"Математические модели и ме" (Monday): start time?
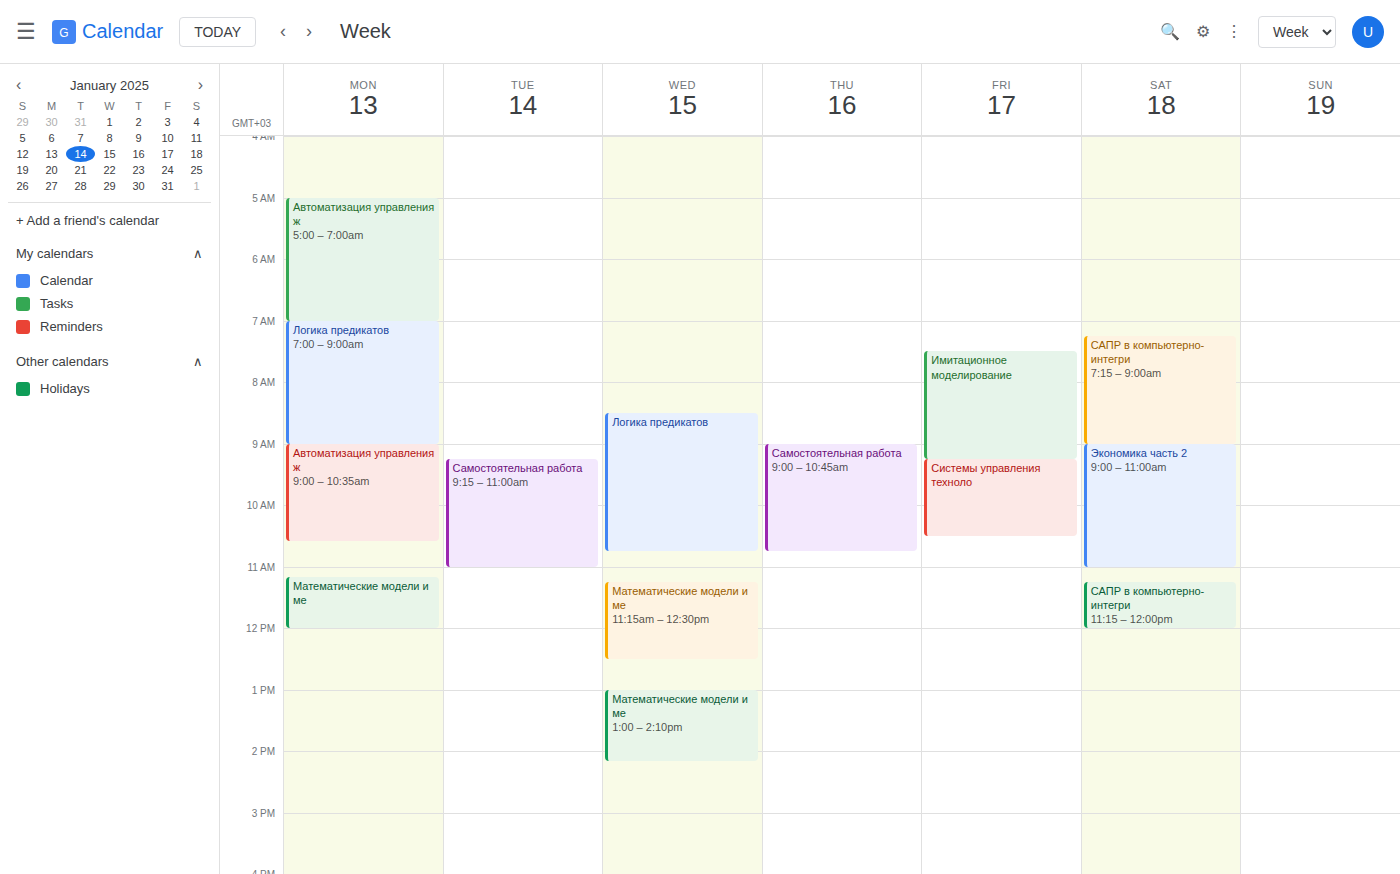
11:10 AM